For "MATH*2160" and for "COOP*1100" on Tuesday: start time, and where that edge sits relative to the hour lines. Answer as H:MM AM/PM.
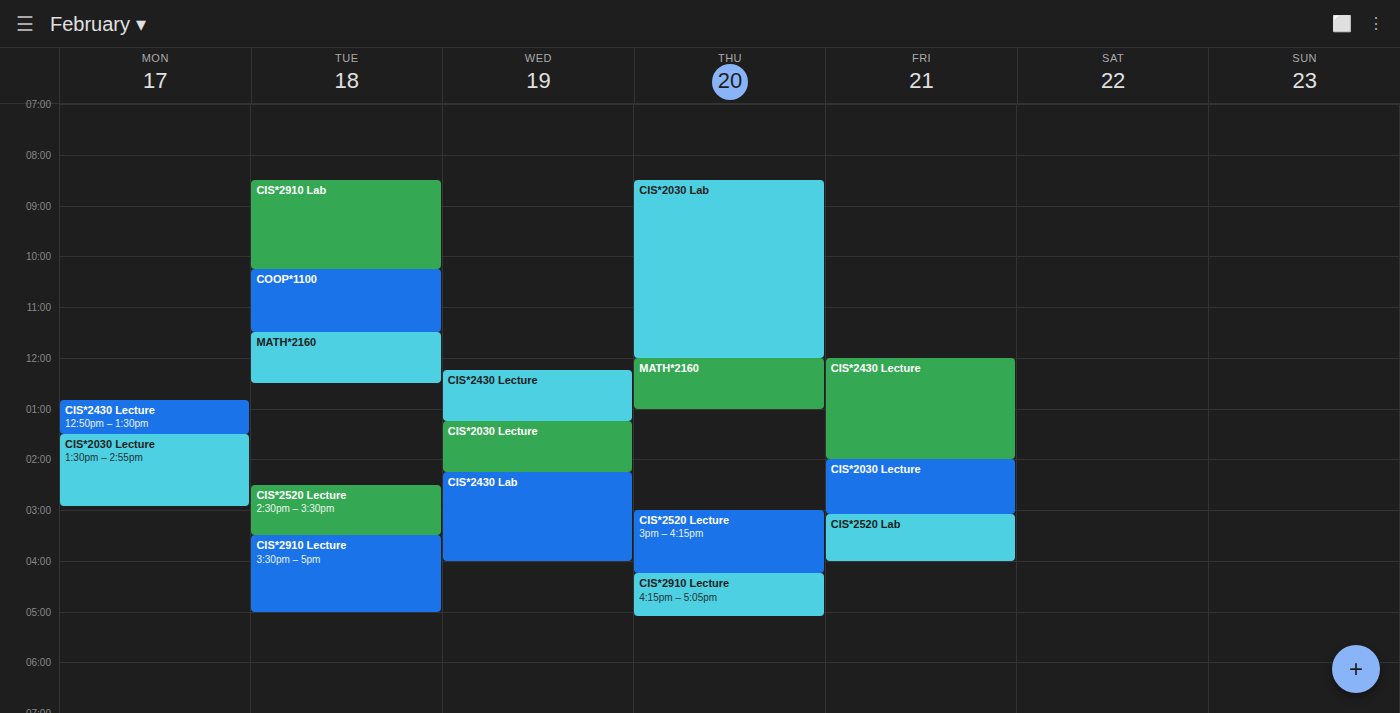
"MATH*2160": 11:30 AM, halfway between the 11 AM and 12 PM lines. "COOP*1100": 10:15 AM, neither: a quarter of the way from the 10 AM line to the 11 AM line.